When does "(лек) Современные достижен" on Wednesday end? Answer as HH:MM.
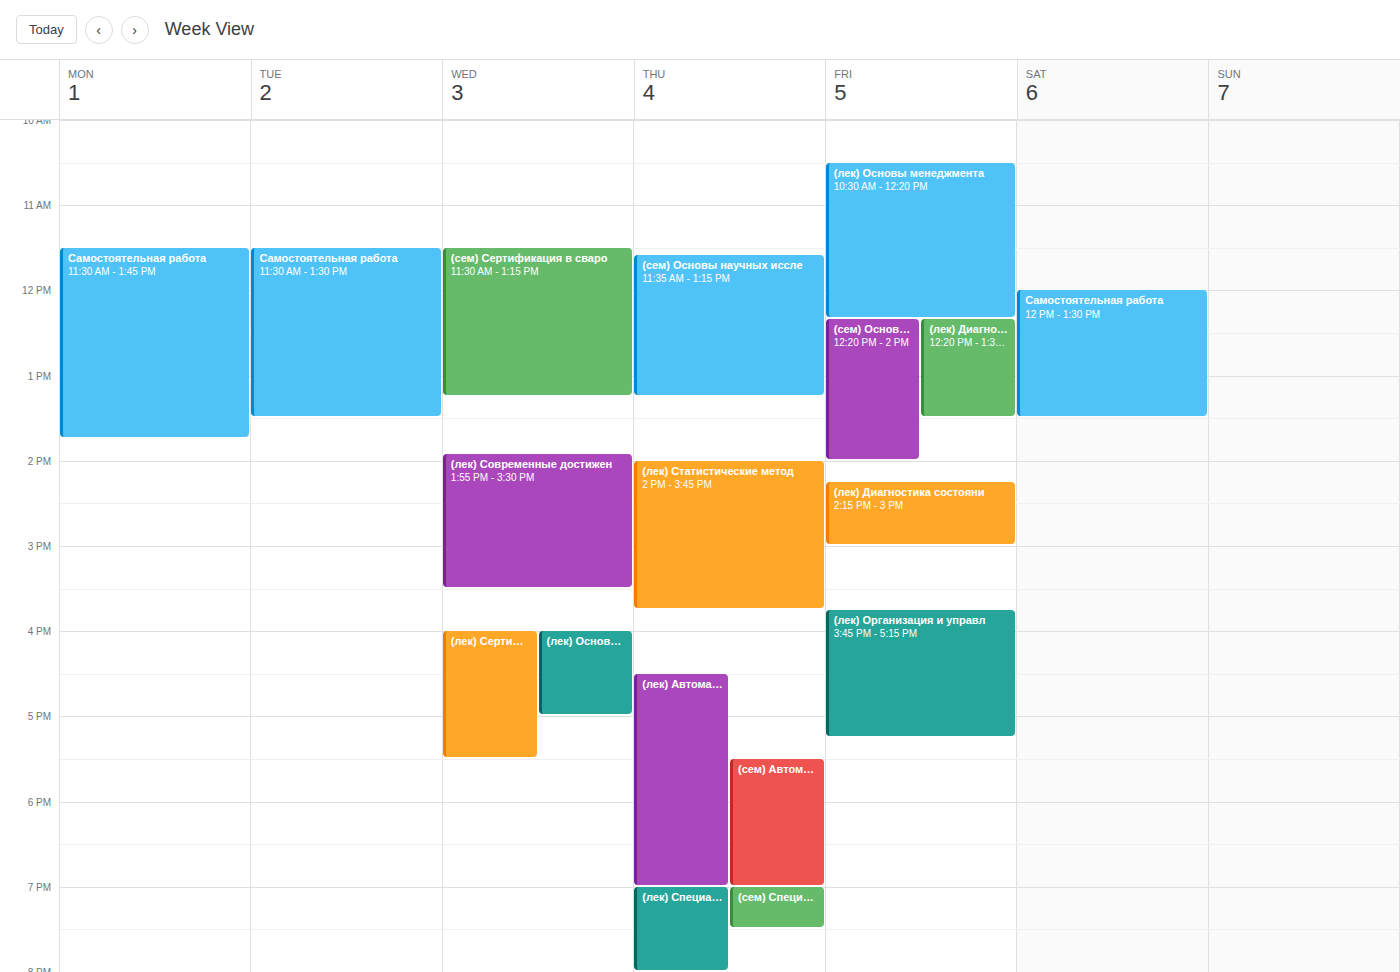
15:30